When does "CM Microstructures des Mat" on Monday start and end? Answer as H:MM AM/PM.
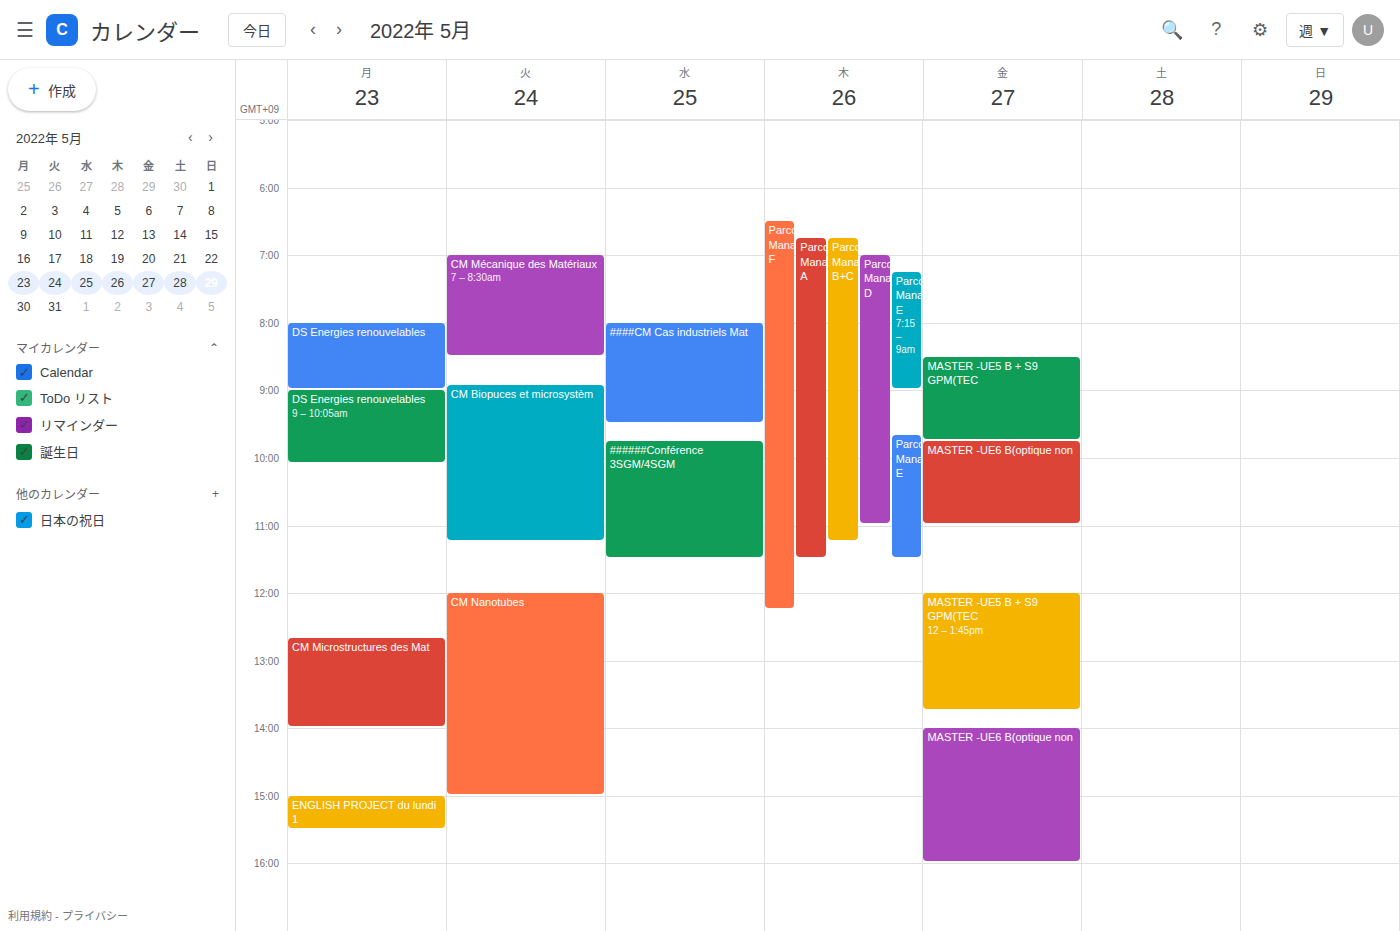
12:40 PM to 2:00 PM